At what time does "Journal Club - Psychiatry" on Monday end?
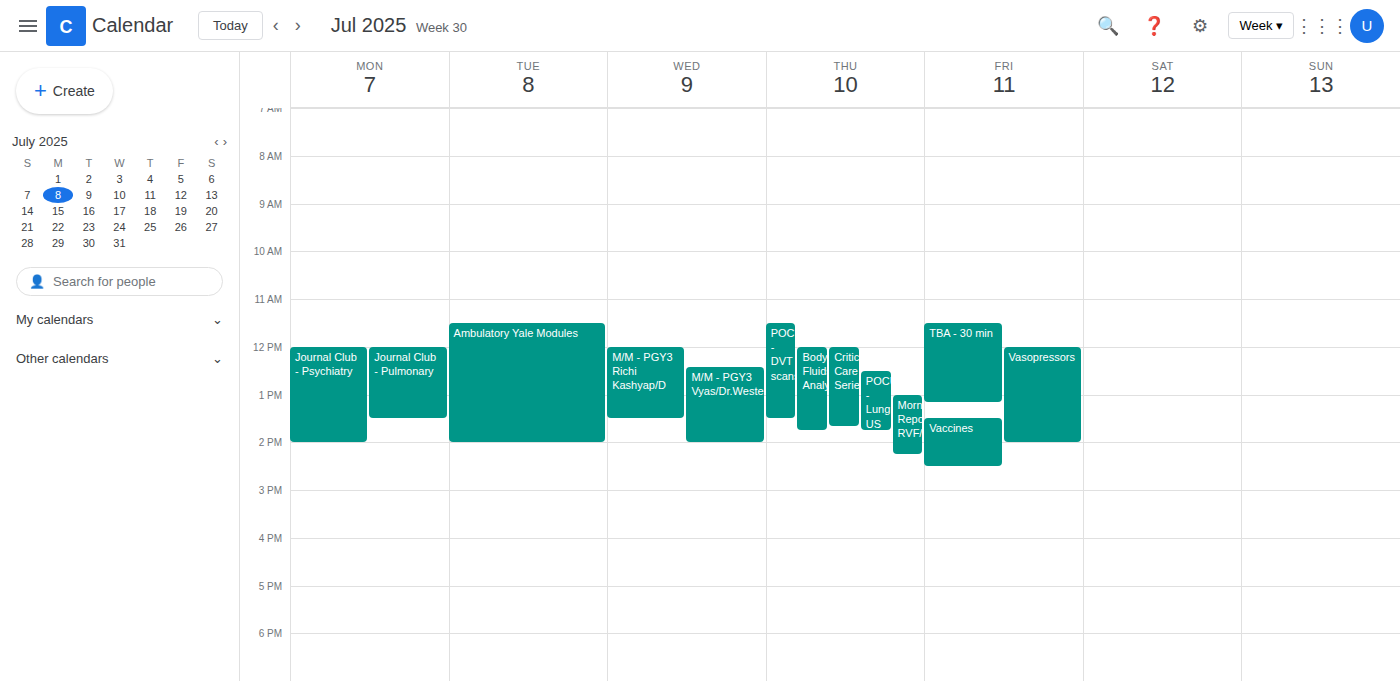
2:00 PM